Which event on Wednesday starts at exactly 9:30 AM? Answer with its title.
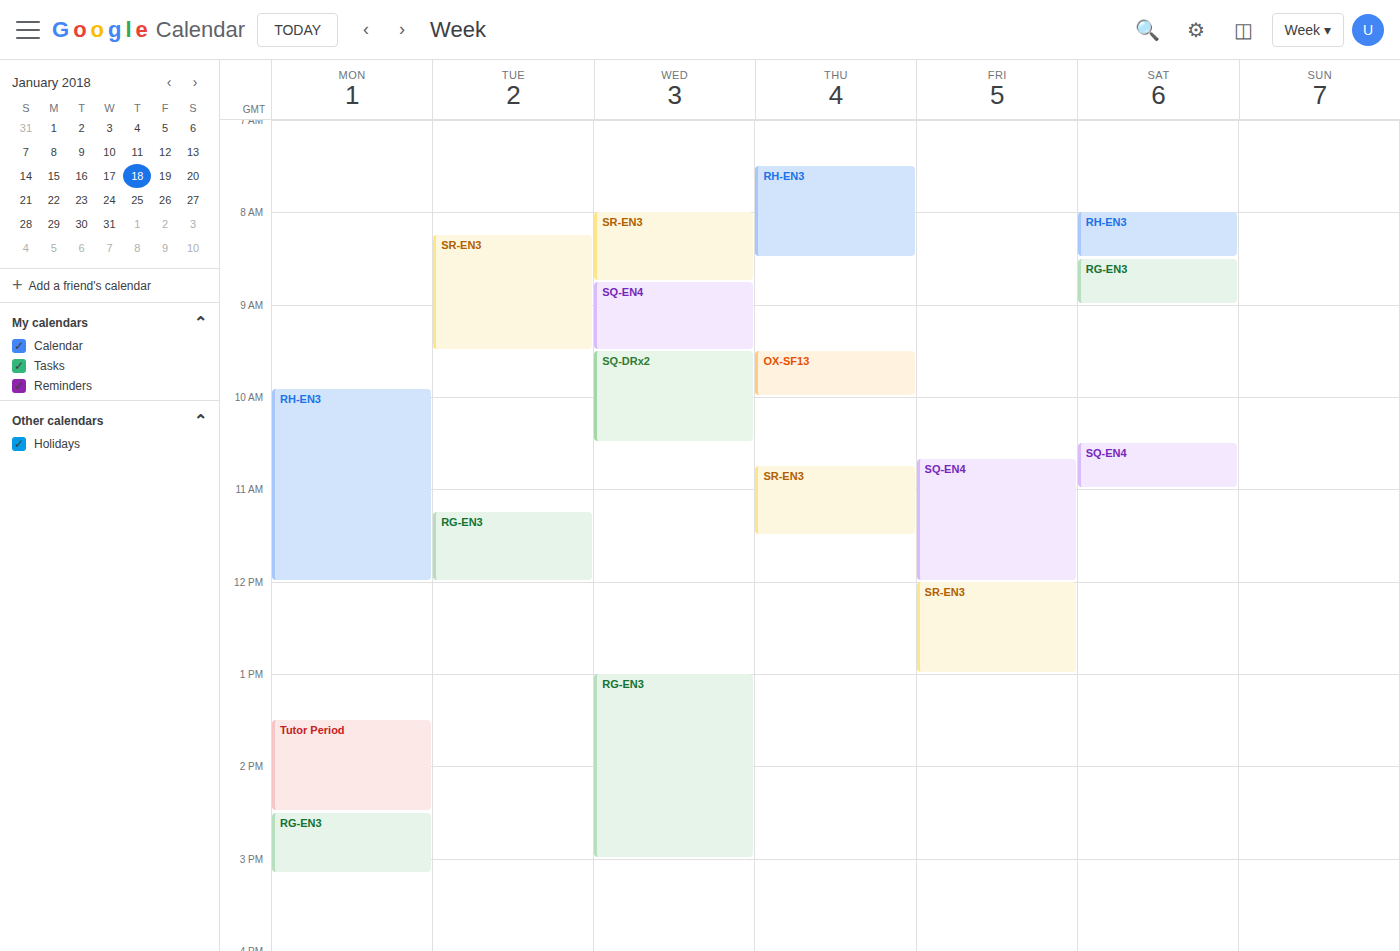
"SQ-DRx2"